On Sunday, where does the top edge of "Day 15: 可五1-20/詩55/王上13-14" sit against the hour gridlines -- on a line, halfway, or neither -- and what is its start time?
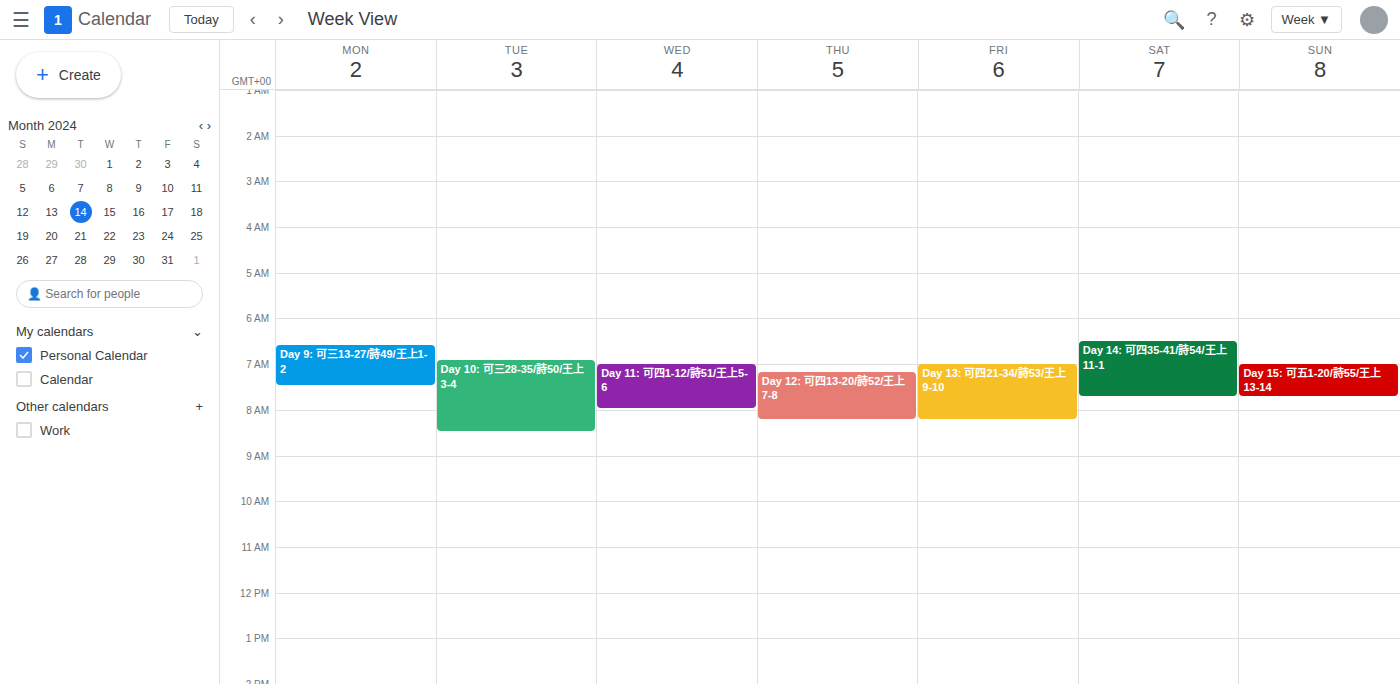
7:00 AM -- exactly on the 7 AM line.